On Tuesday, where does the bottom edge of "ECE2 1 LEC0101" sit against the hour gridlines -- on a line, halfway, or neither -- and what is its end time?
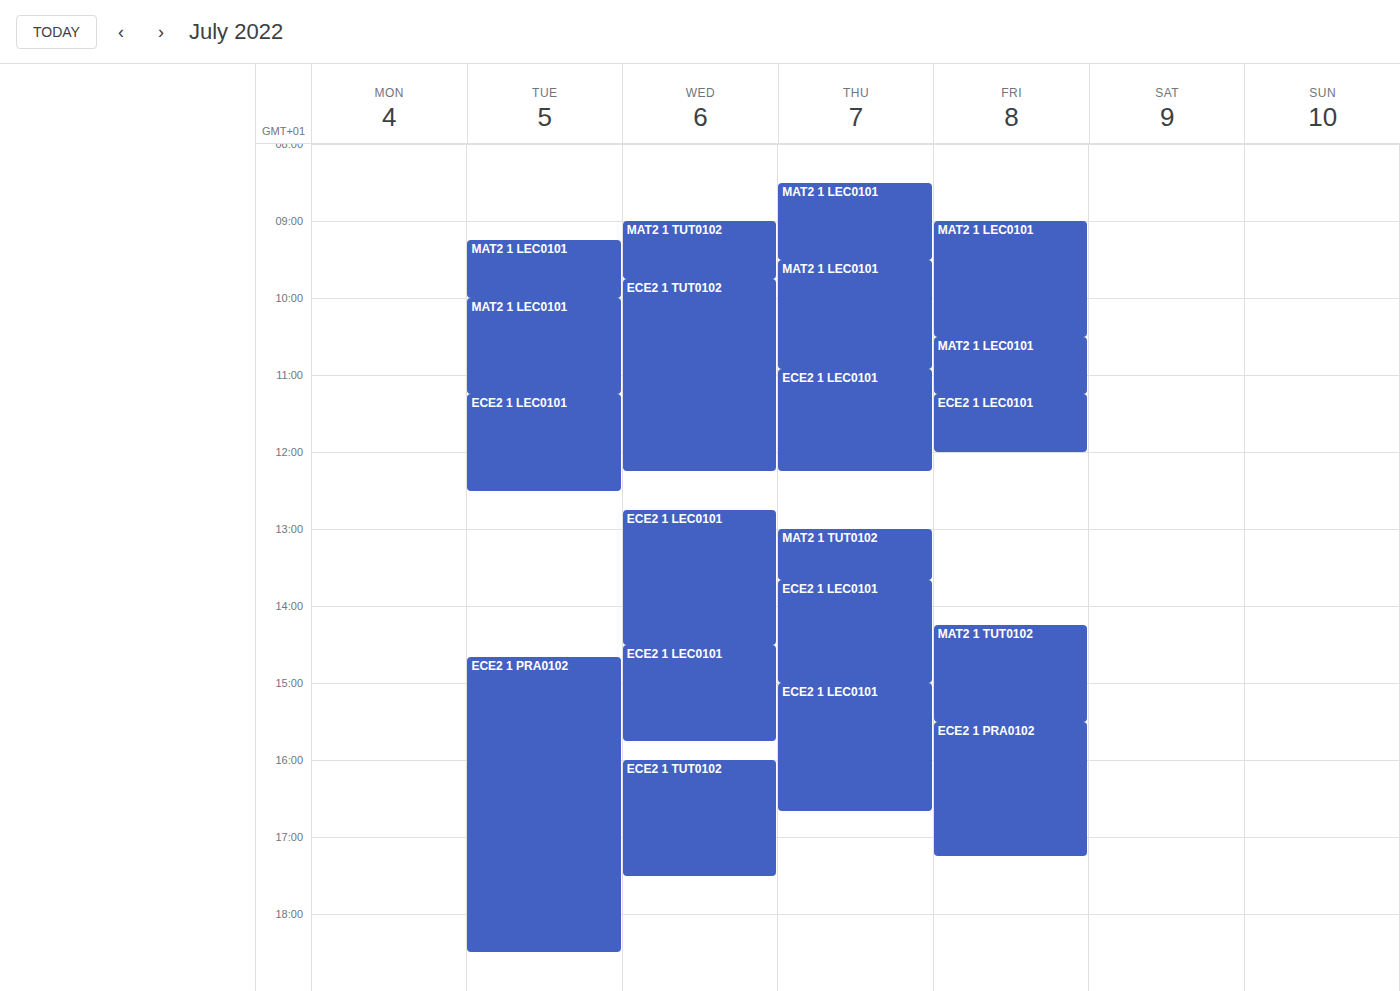
12:30 -- halfway between the 12:00 and 13:00 lines.